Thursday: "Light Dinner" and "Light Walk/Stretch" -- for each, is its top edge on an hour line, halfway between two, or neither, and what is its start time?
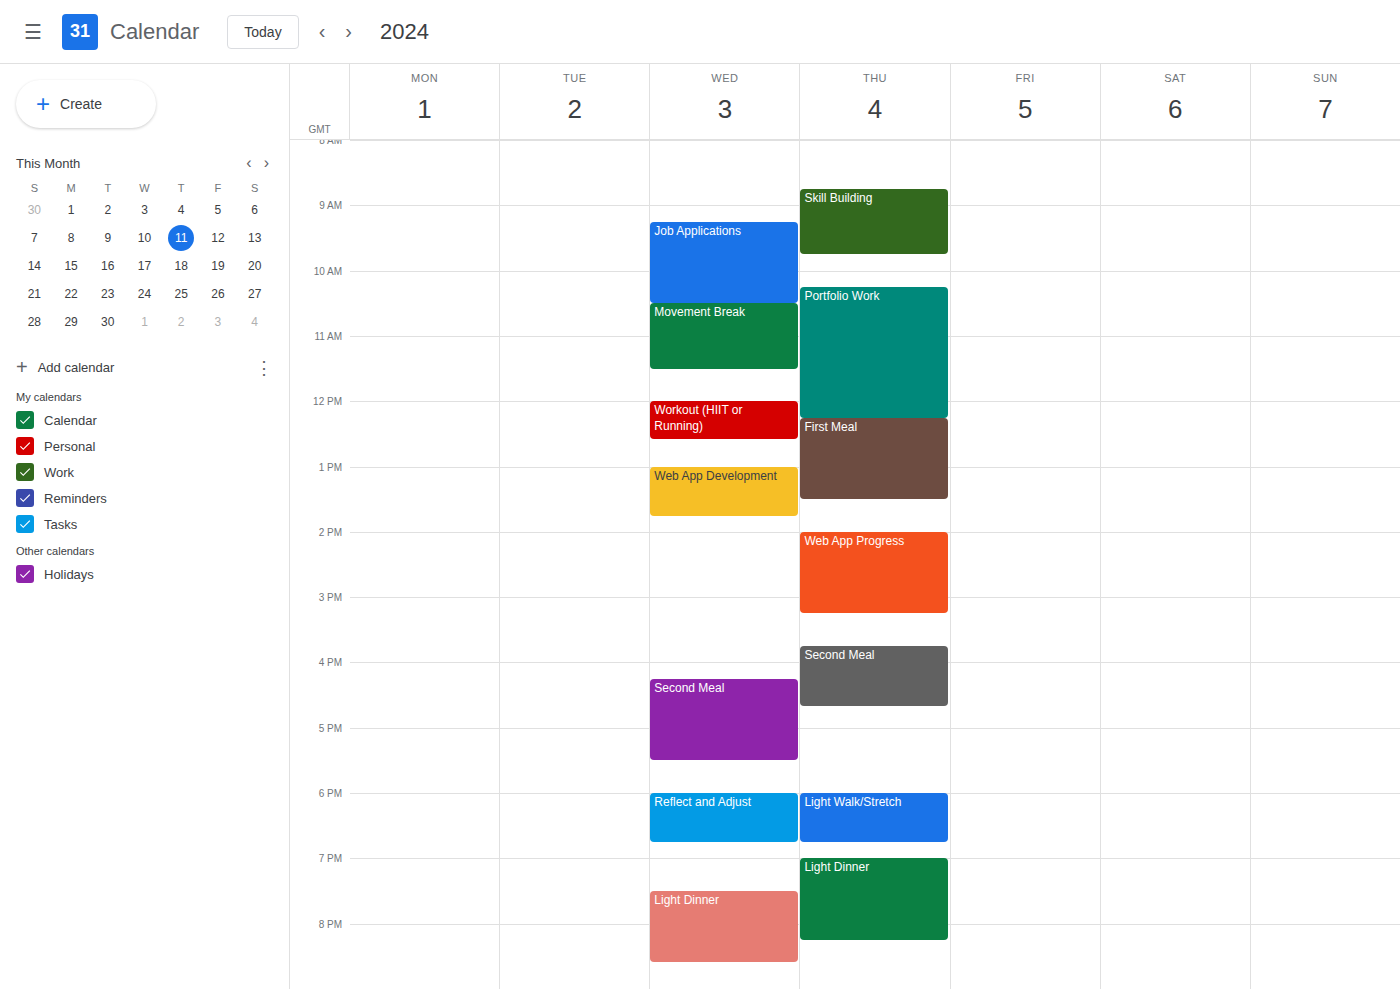
"Light Dinner": 7:00 PM, exactly on the 7 PM line. "Light Walk/Stretch": 6:00 PM, exactly on the 6 PM line.